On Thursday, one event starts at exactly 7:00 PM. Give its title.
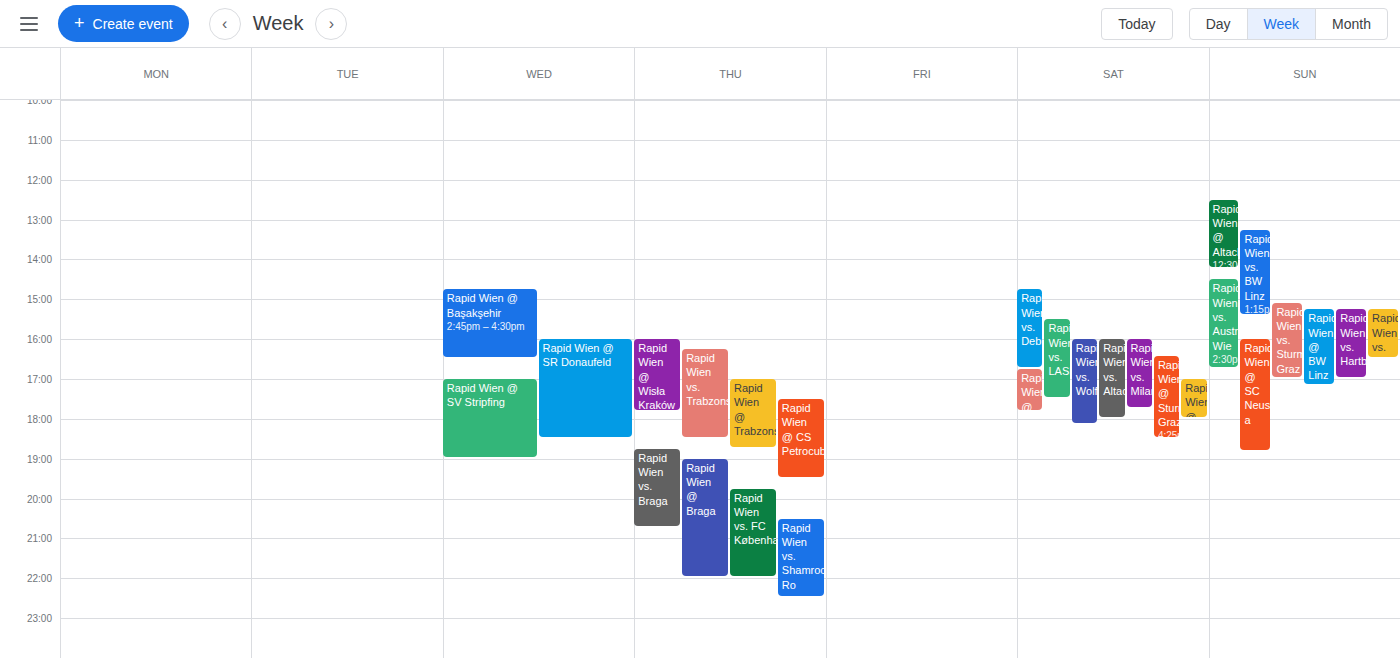
"Rapid Wien @ Braga"